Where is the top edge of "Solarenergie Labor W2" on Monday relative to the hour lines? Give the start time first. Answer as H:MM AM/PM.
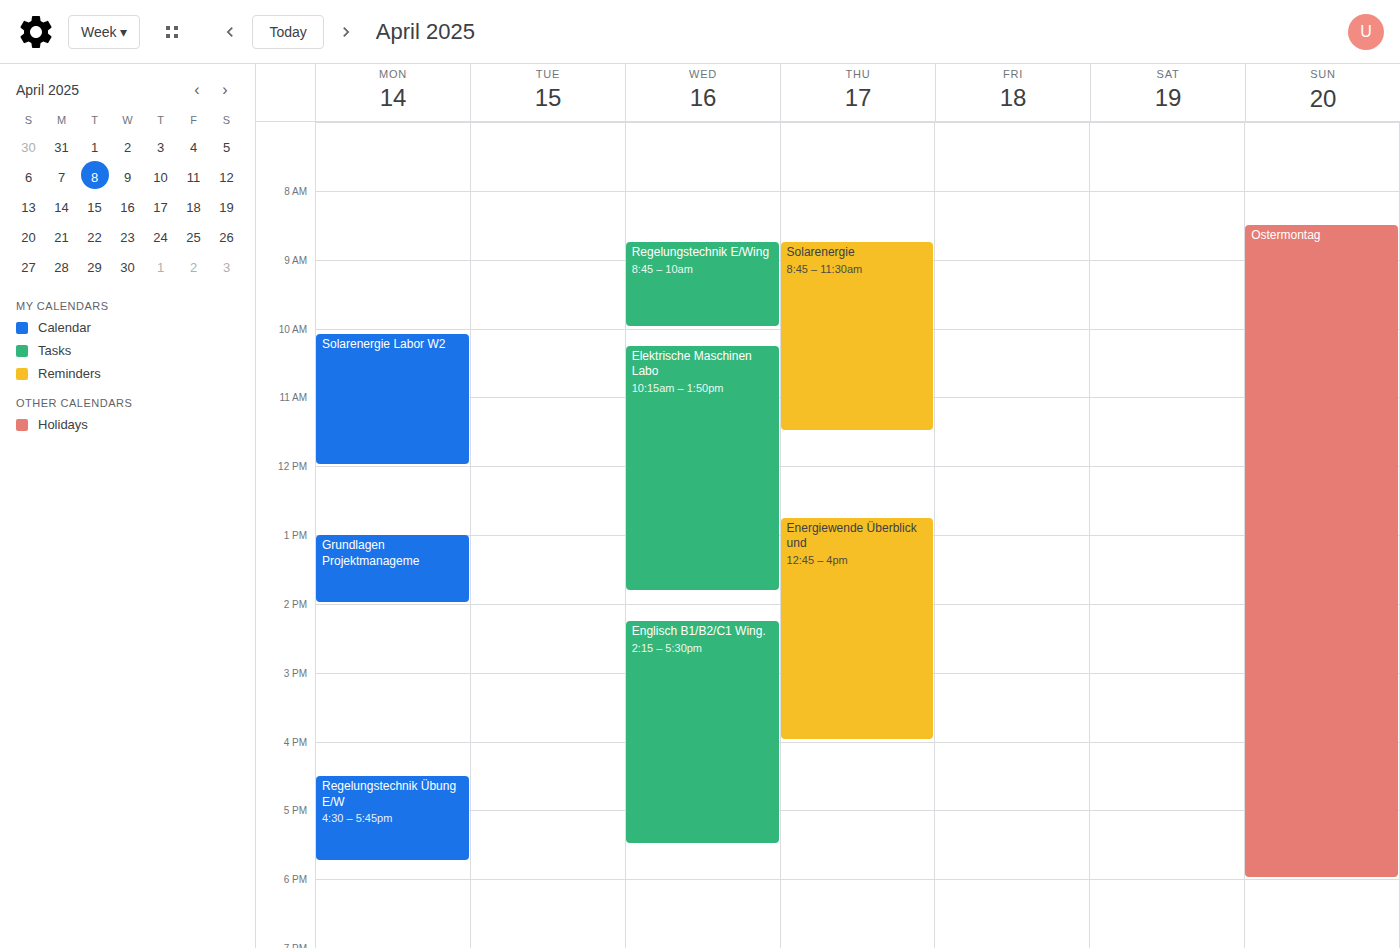
10:05 AM -- neither: 5 minutes below the 10 AM line and 55 minutes above the 11 AM line.